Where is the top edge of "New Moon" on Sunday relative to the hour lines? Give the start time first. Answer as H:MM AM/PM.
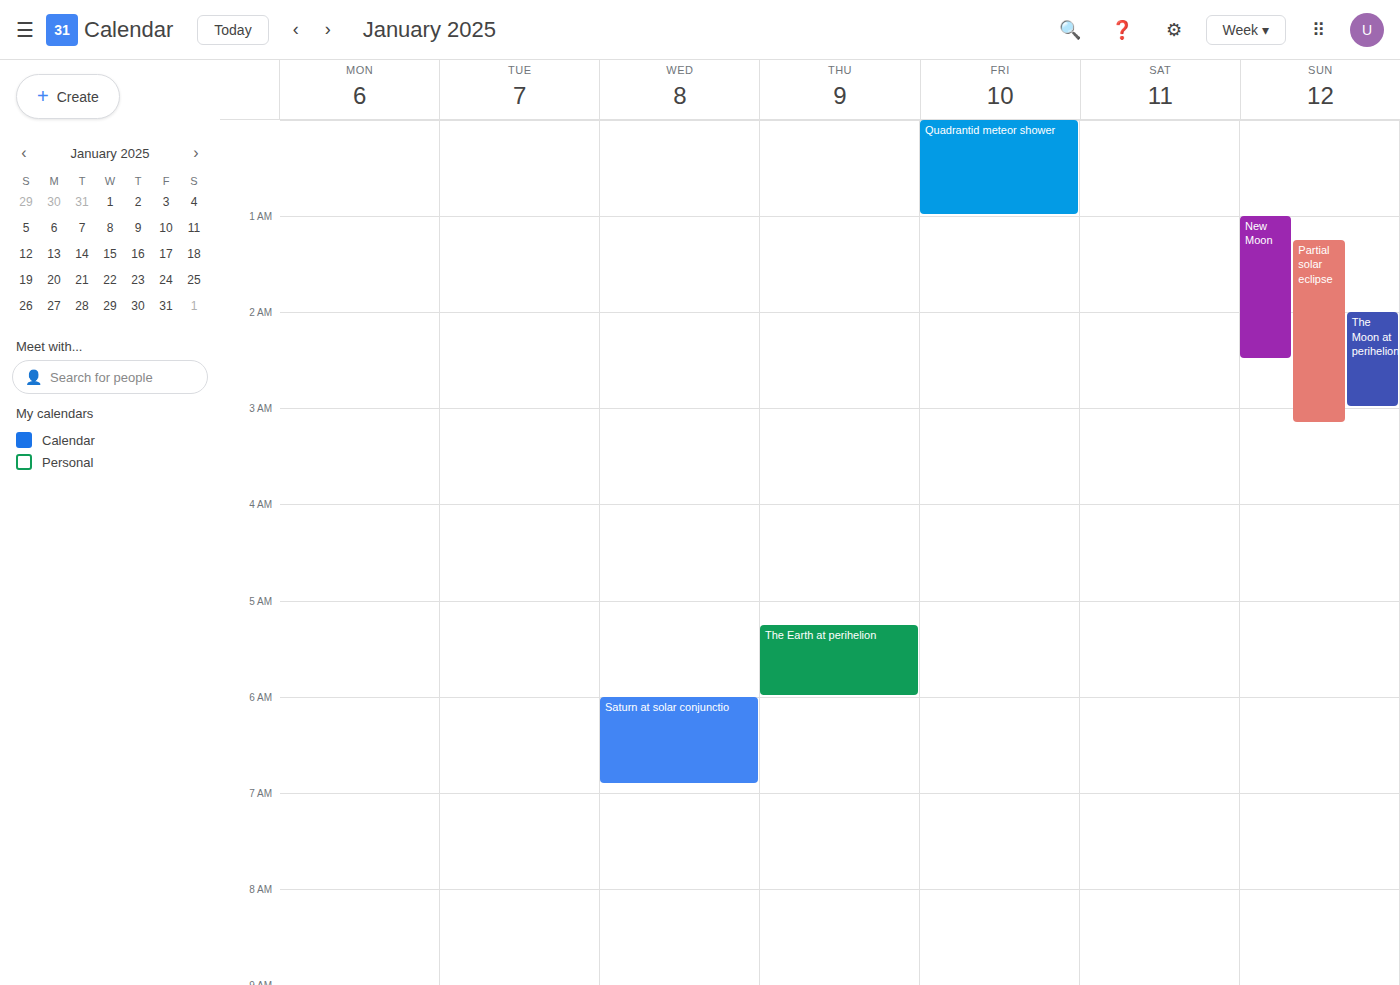
1:00 AM -- exactly on the 1 AM line.